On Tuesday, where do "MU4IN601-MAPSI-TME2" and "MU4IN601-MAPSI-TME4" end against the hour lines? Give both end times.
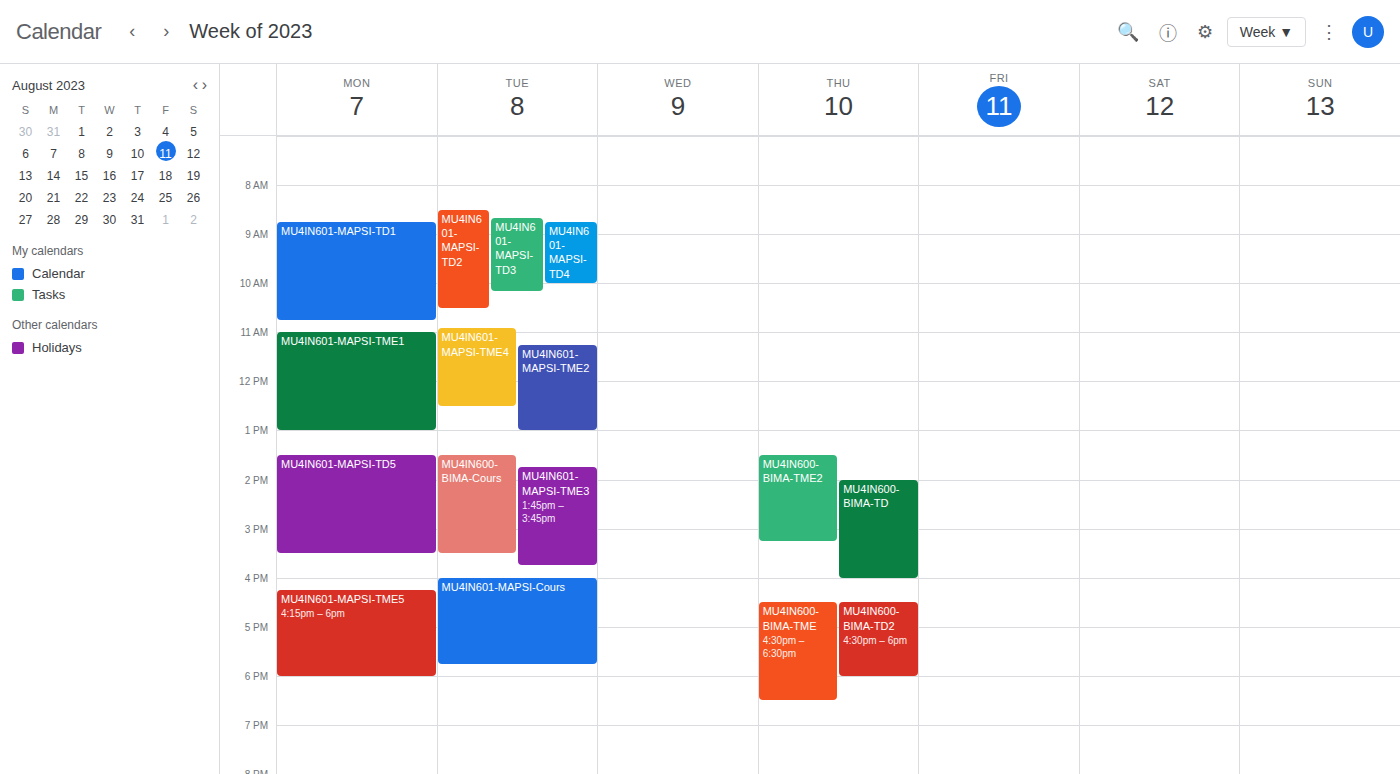
"MU4IN601-MAPSI-TME2": 1:00 PM, exactly on the 1 PM line. "MU4IN601-MAPSI-TME4": 12:30 PM, halfway between the 12 PM and 1 PM lines.